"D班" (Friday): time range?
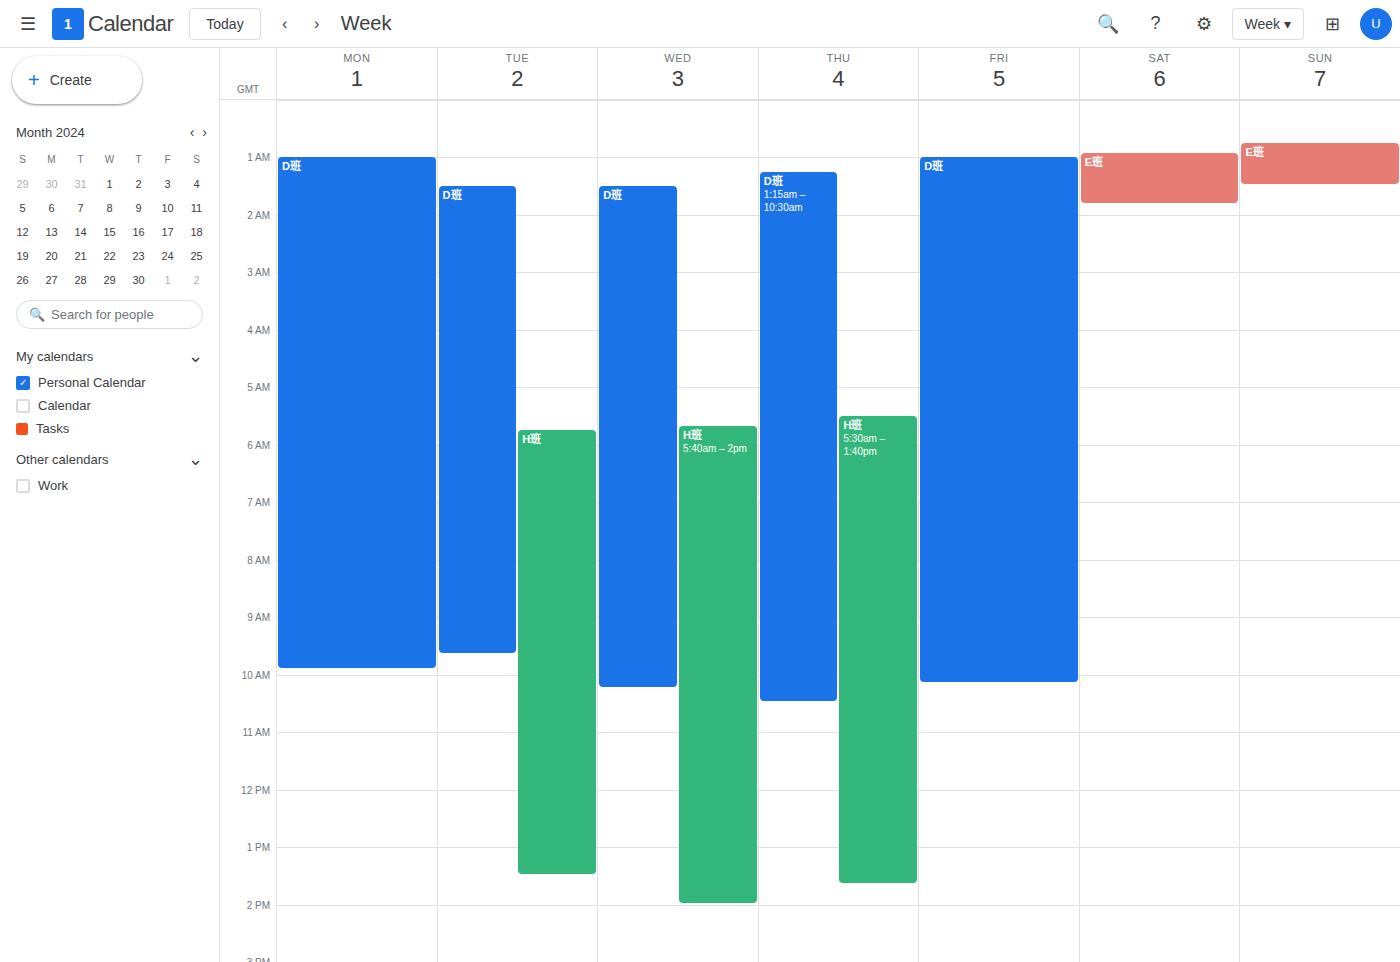
1:00 AM to 10:10 AM